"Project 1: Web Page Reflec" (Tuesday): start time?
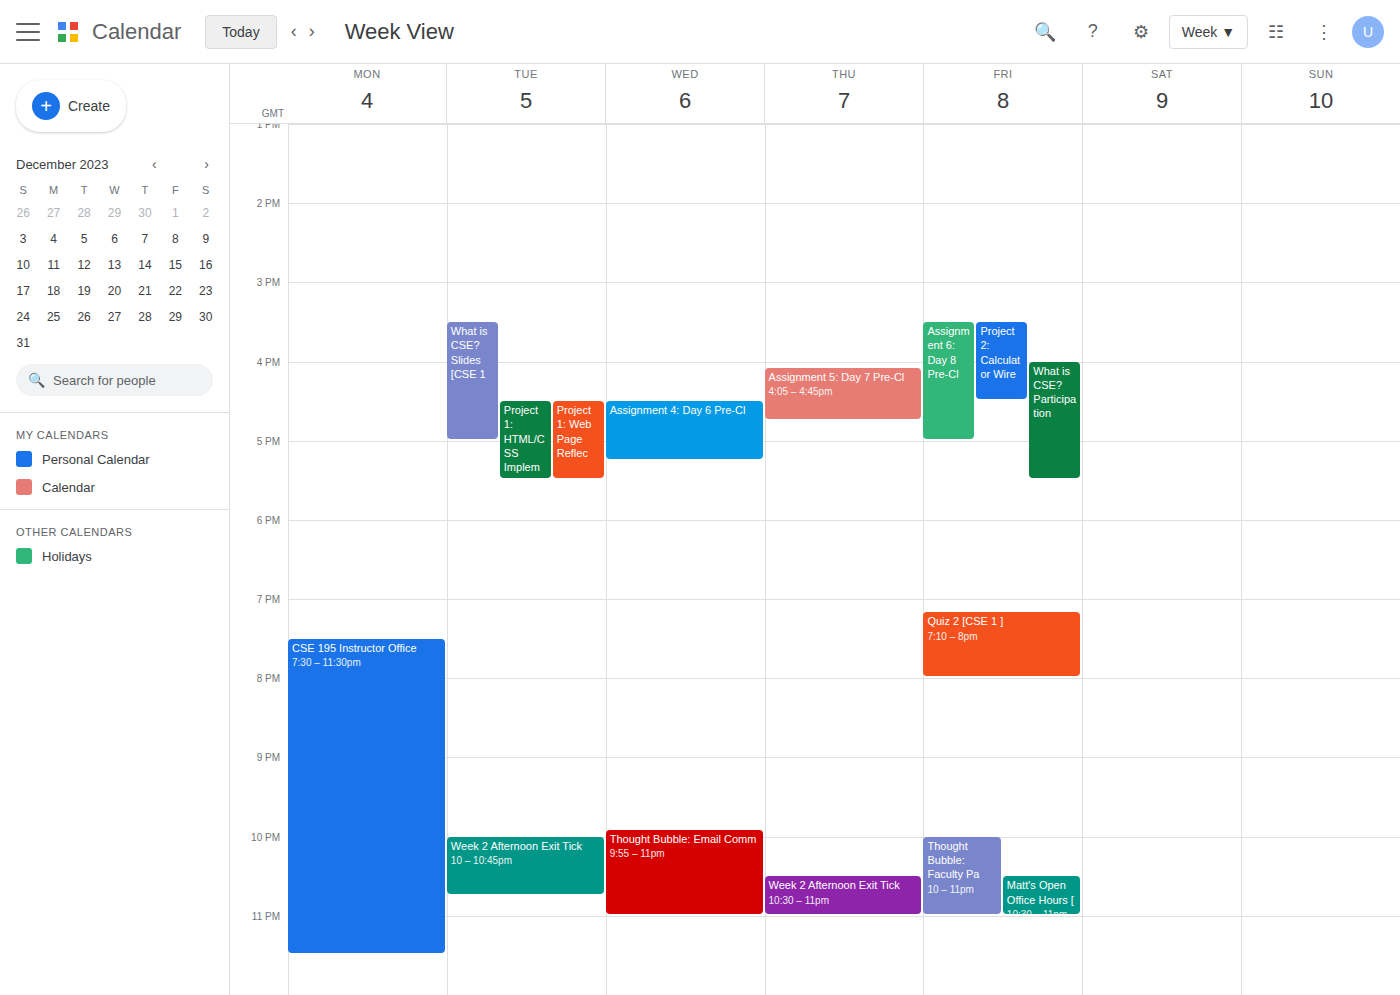
4:30 PM